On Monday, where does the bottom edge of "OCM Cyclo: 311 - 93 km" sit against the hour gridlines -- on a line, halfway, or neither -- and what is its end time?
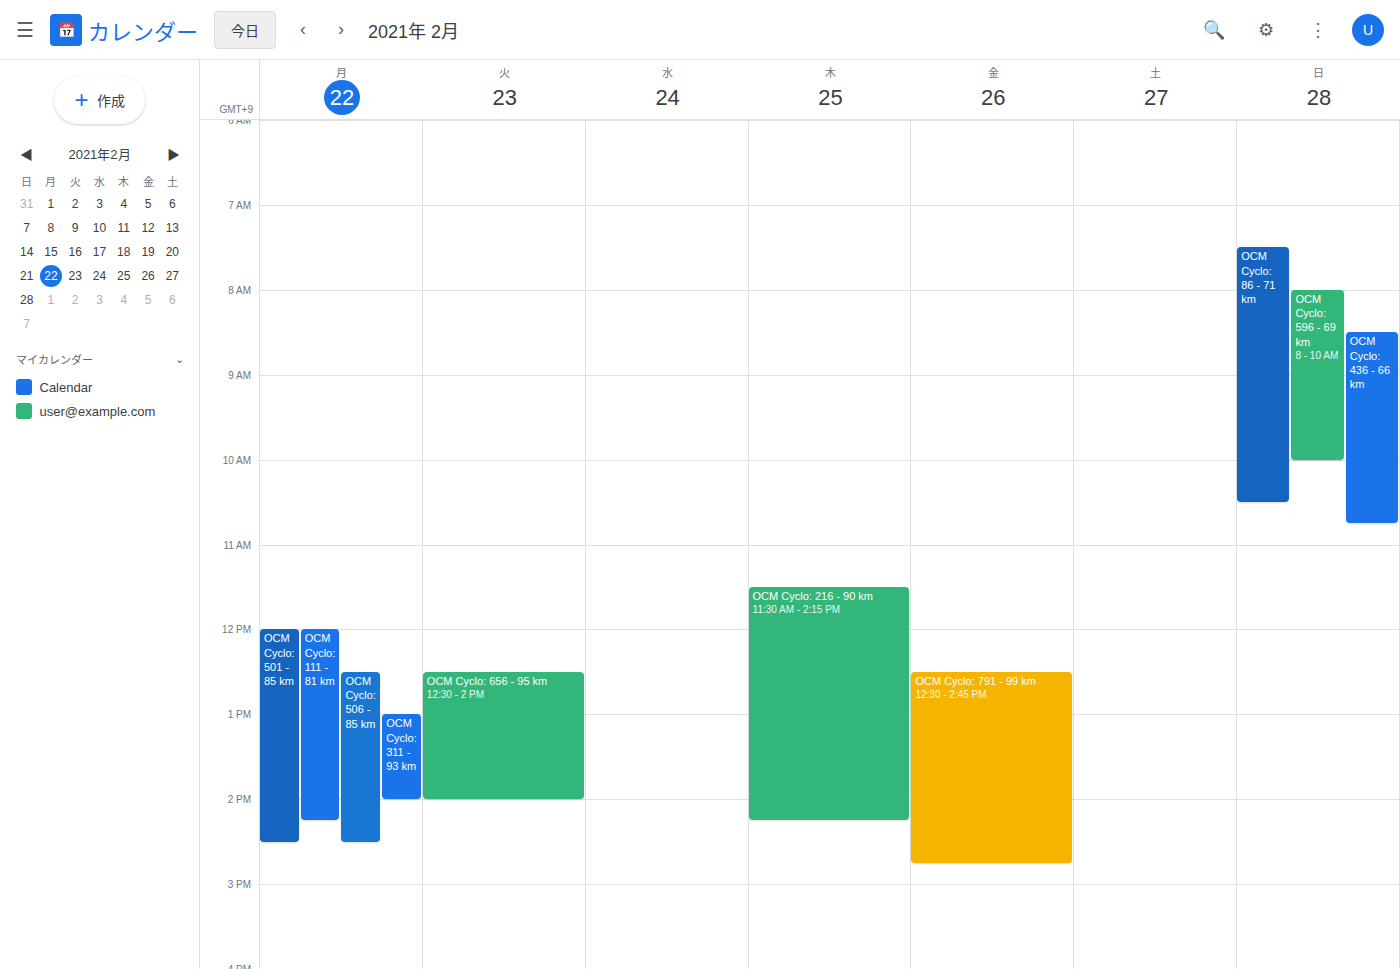
2:00 PM -- exactly on the 2 PM line.